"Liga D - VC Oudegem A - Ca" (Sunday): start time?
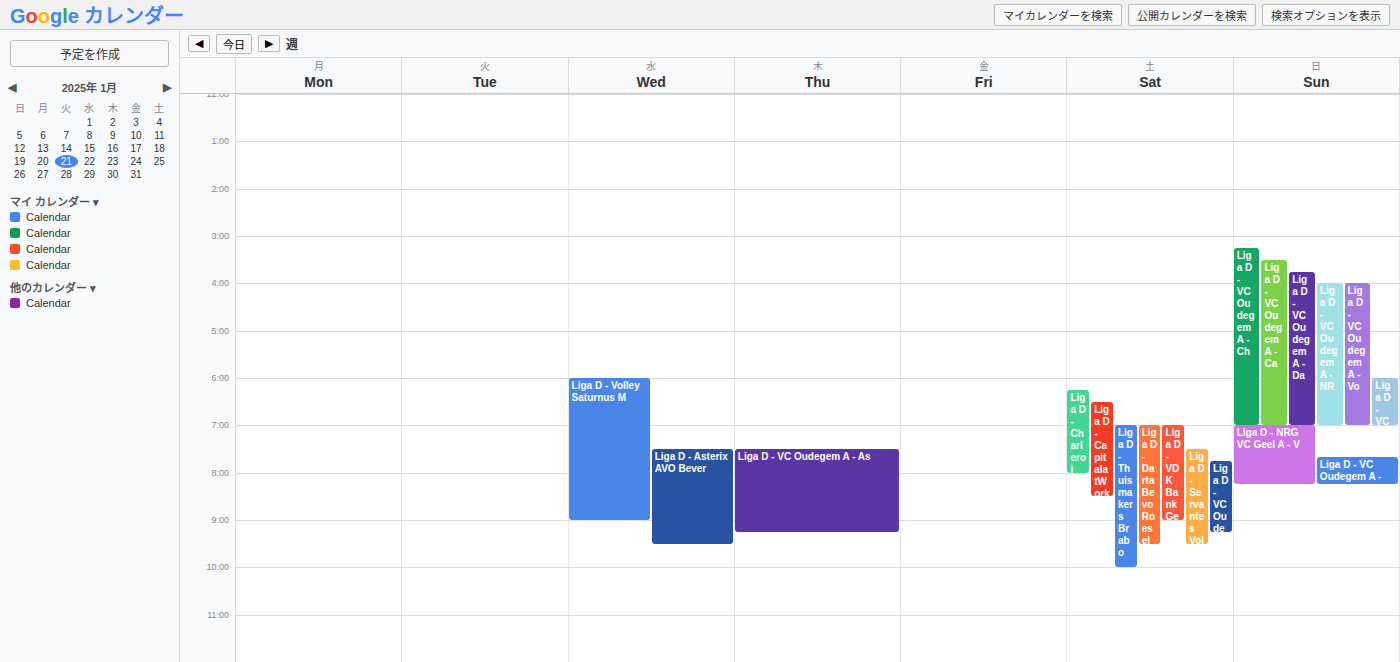
3:30 PM